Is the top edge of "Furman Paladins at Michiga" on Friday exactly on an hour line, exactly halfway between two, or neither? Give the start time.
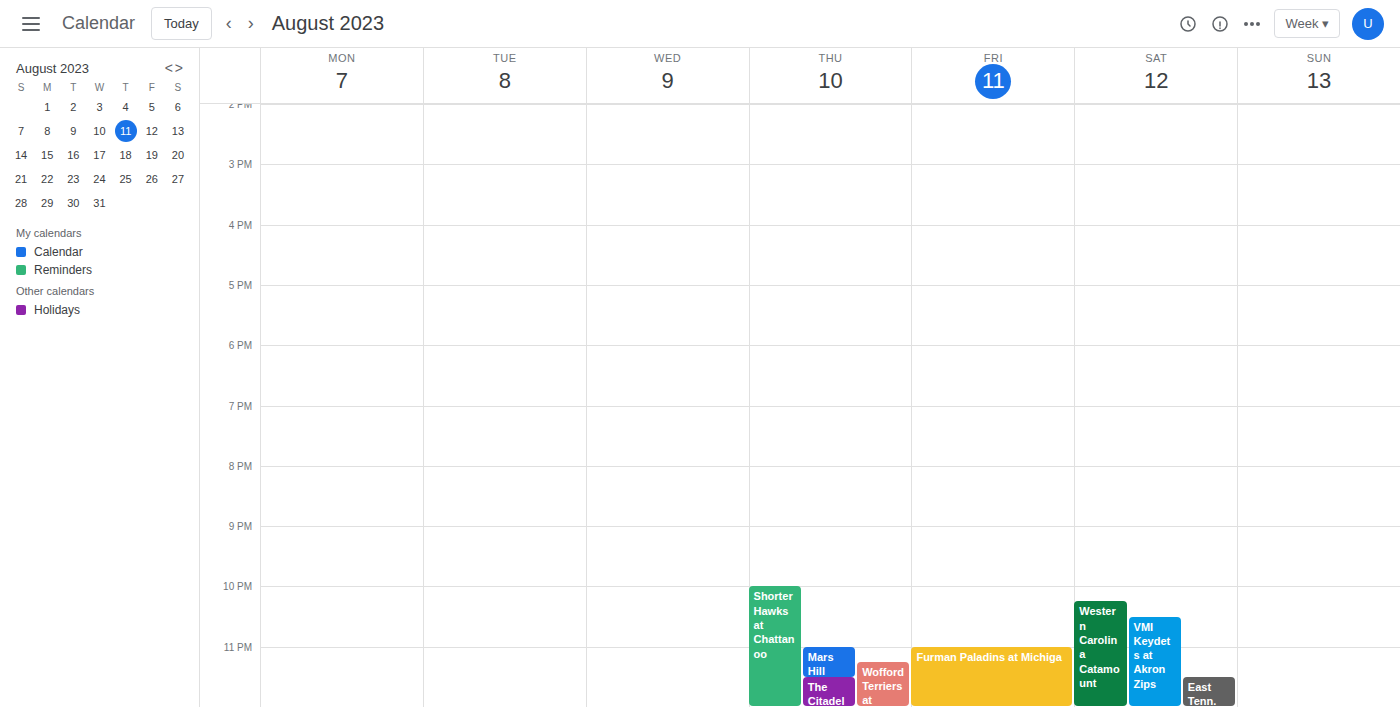
11:00 PM -- exactly on the 11 PM line.